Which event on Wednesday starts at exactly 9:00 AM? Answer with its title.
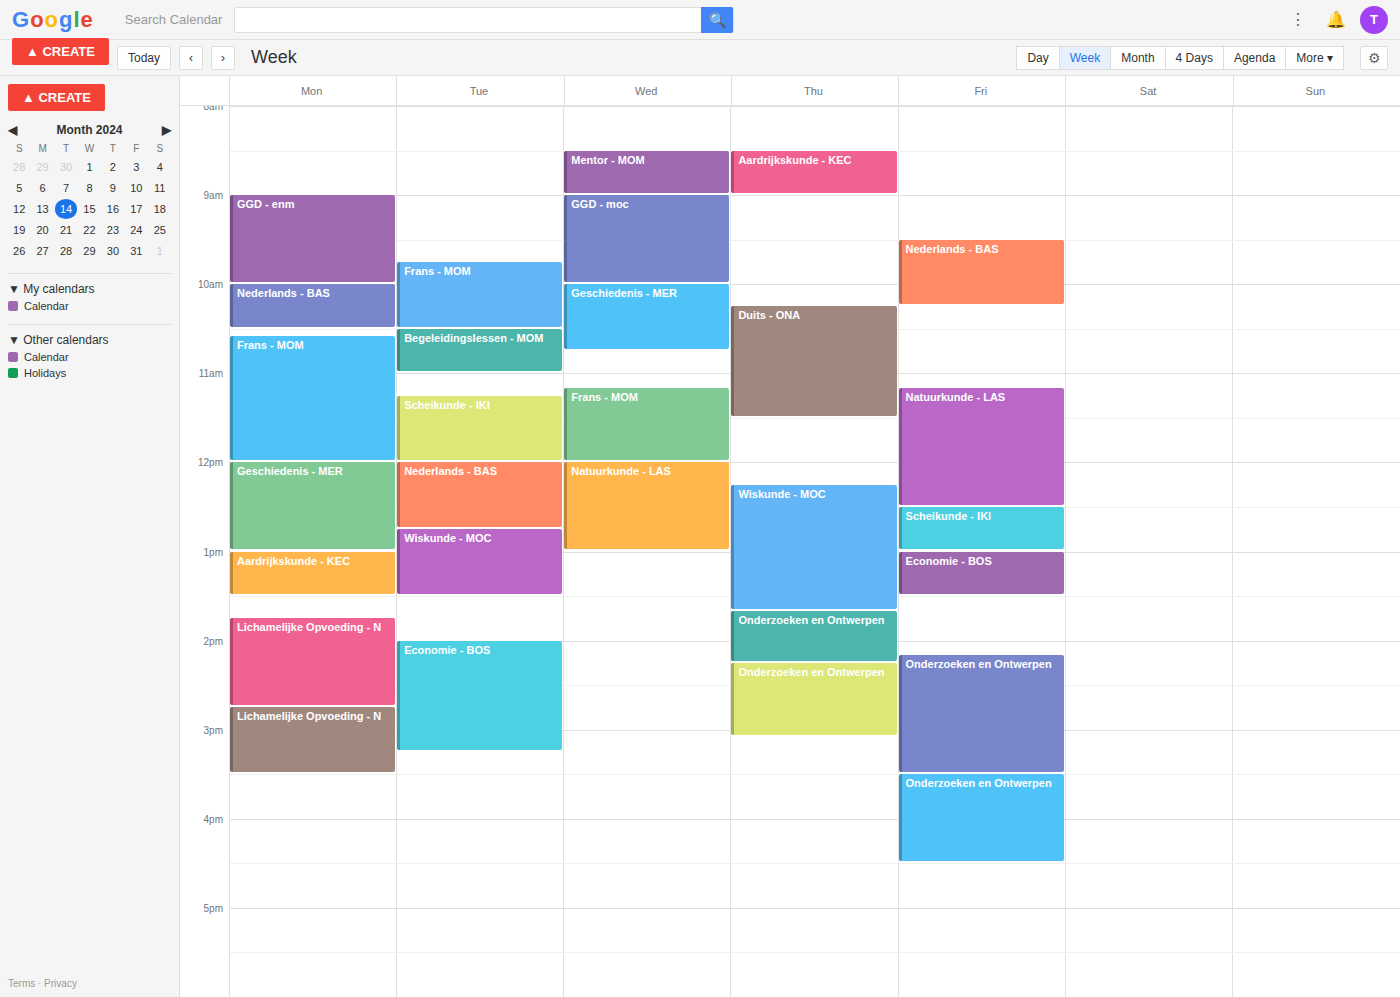
"GGD - moc"